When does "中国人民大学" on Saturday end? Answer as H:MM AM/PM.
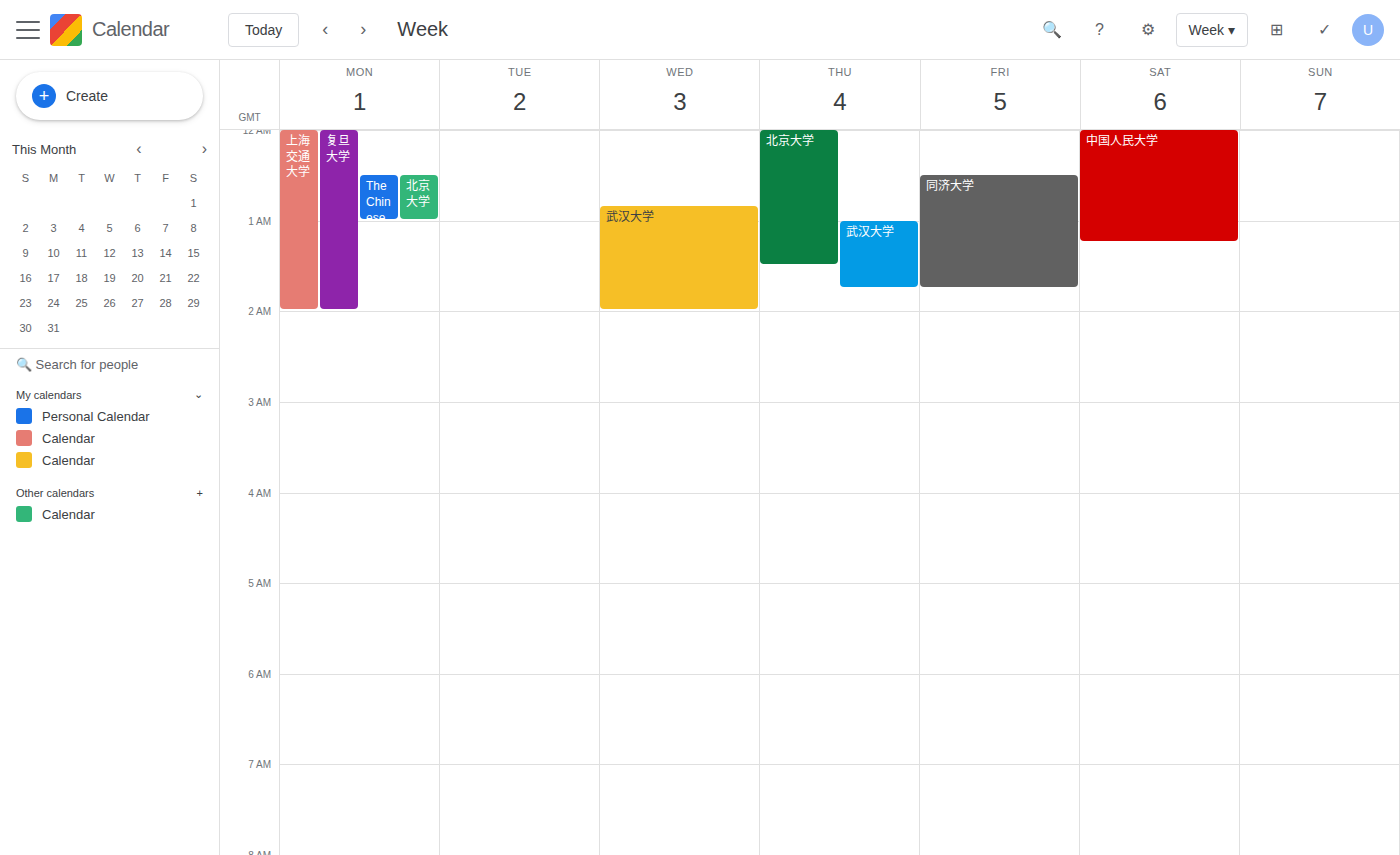
1:15 AM